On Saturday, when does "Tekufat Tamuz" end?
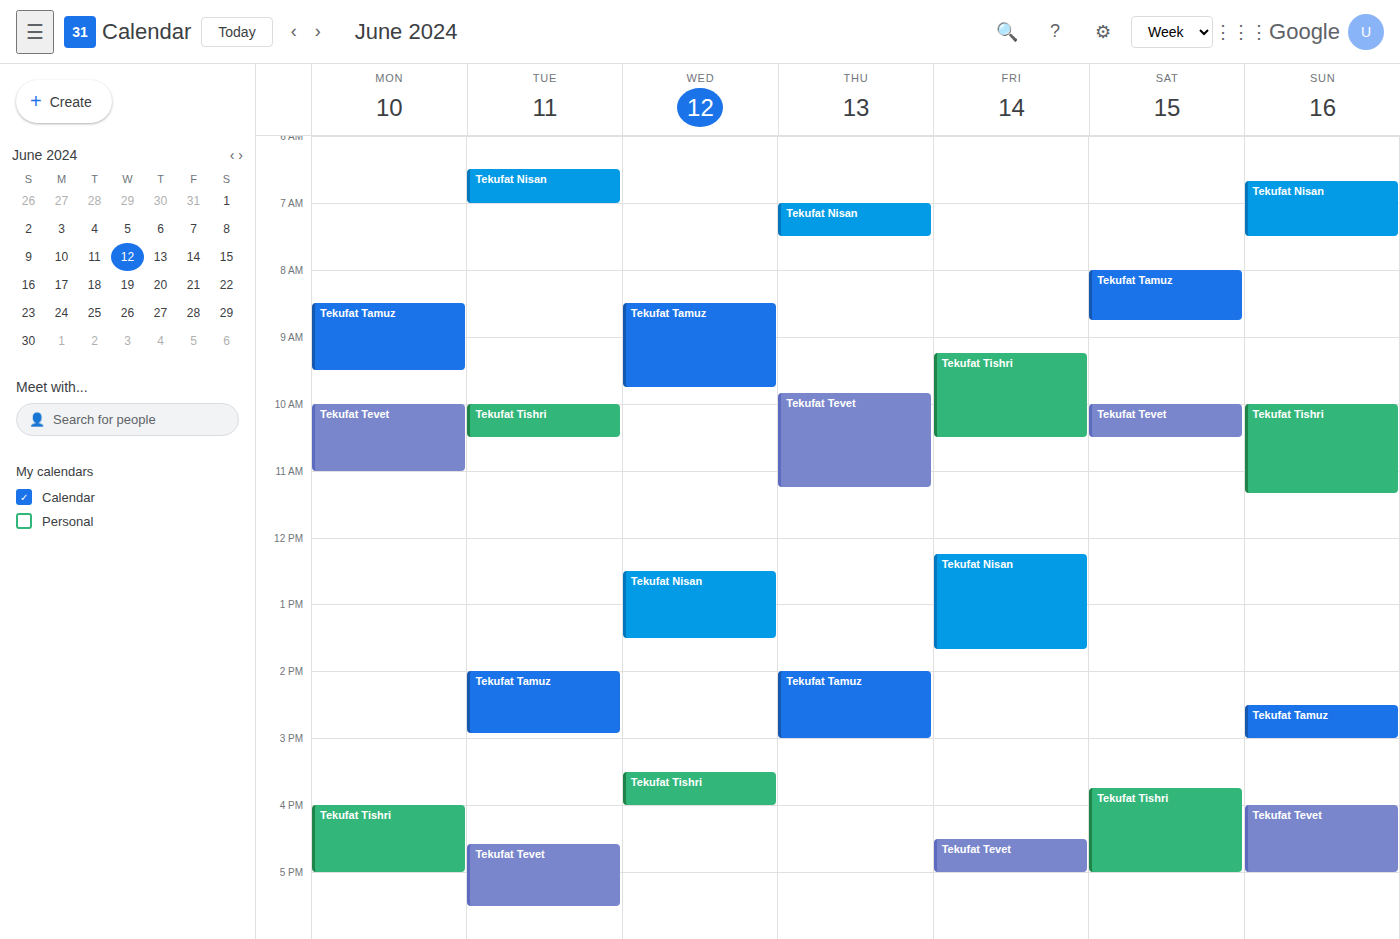
8:45 AM